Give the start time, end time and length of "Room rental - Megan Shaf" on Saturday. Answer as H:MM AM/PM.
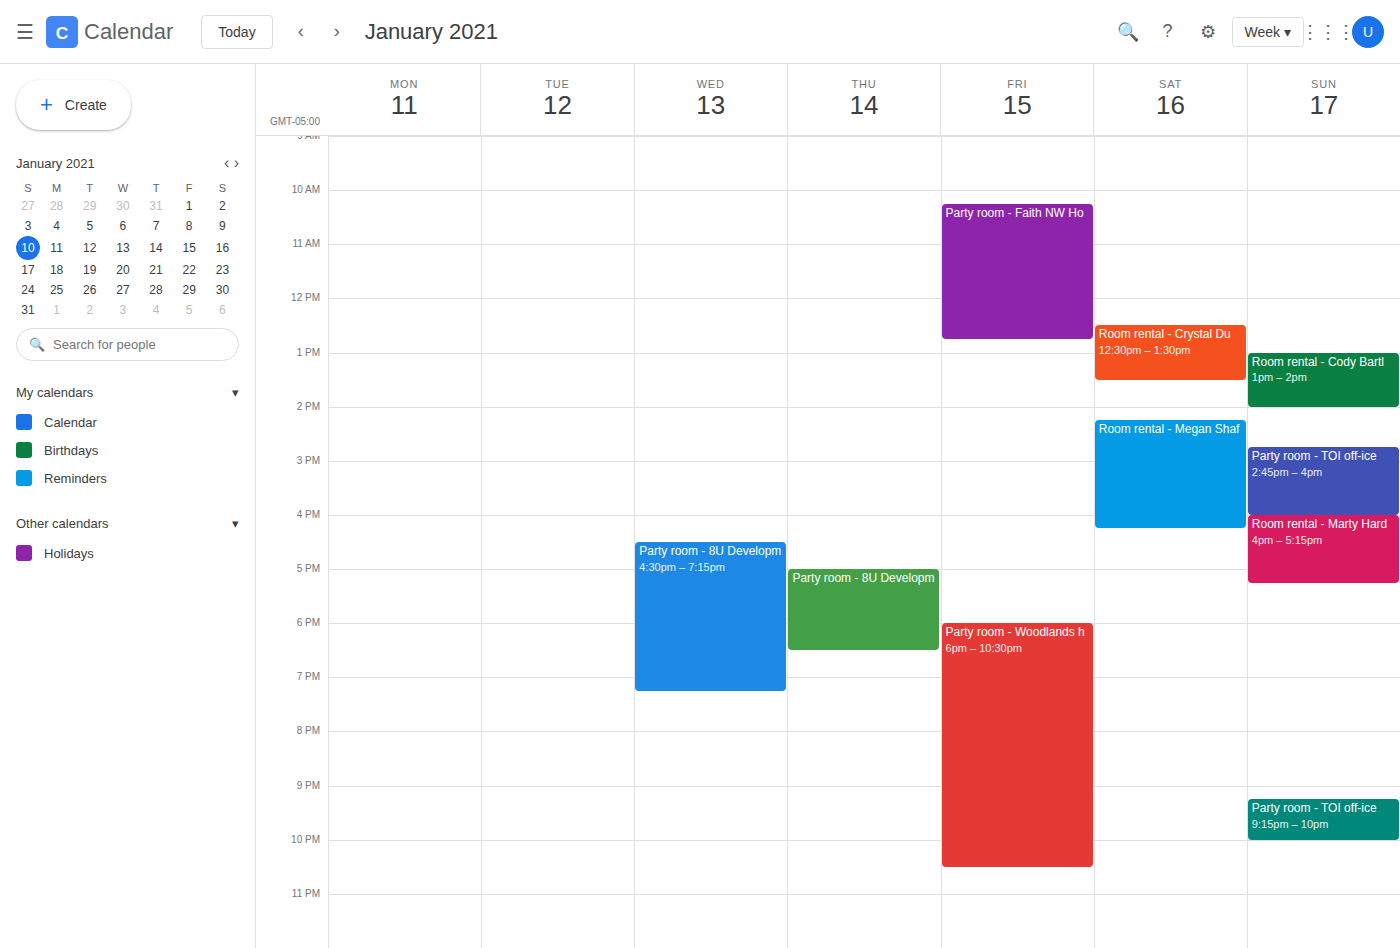
2:15 PM to 4:15 PM, 2 hours